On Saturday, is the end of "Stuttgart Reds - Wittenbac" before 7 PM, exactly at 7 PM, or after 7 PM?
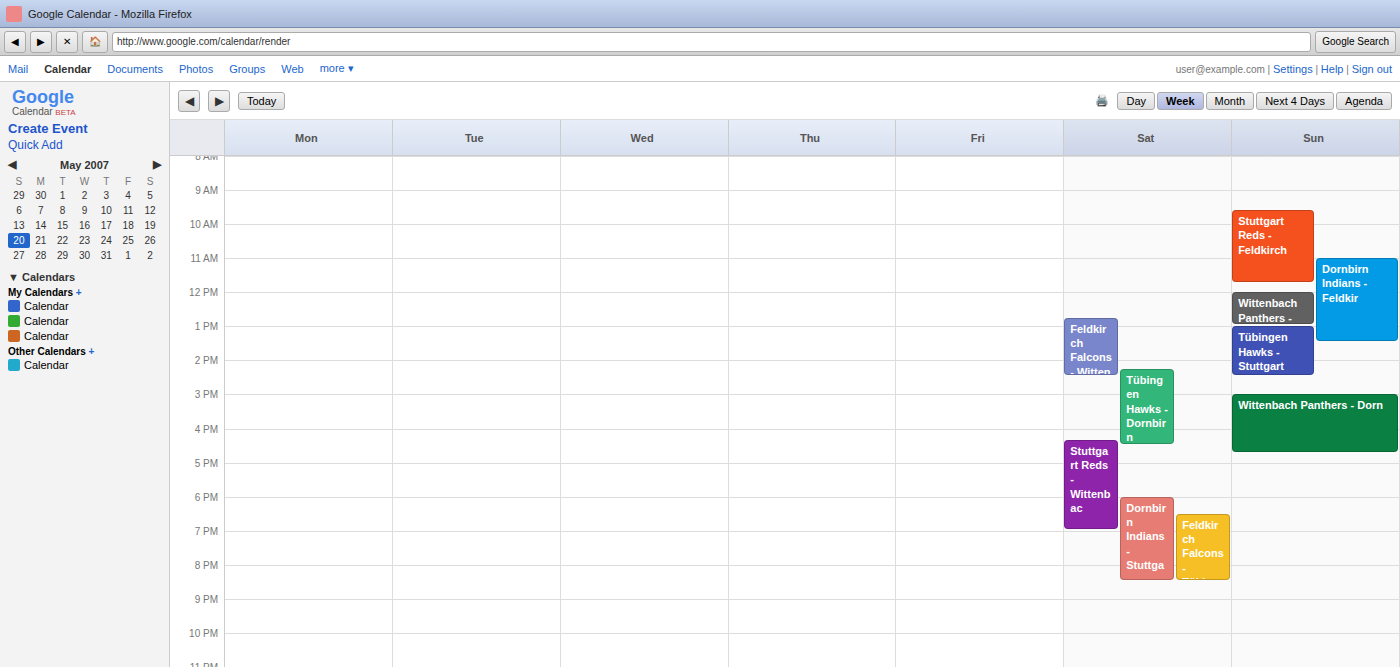
7:00 PM -- exactly at 7 PM, on the 7 PM line.